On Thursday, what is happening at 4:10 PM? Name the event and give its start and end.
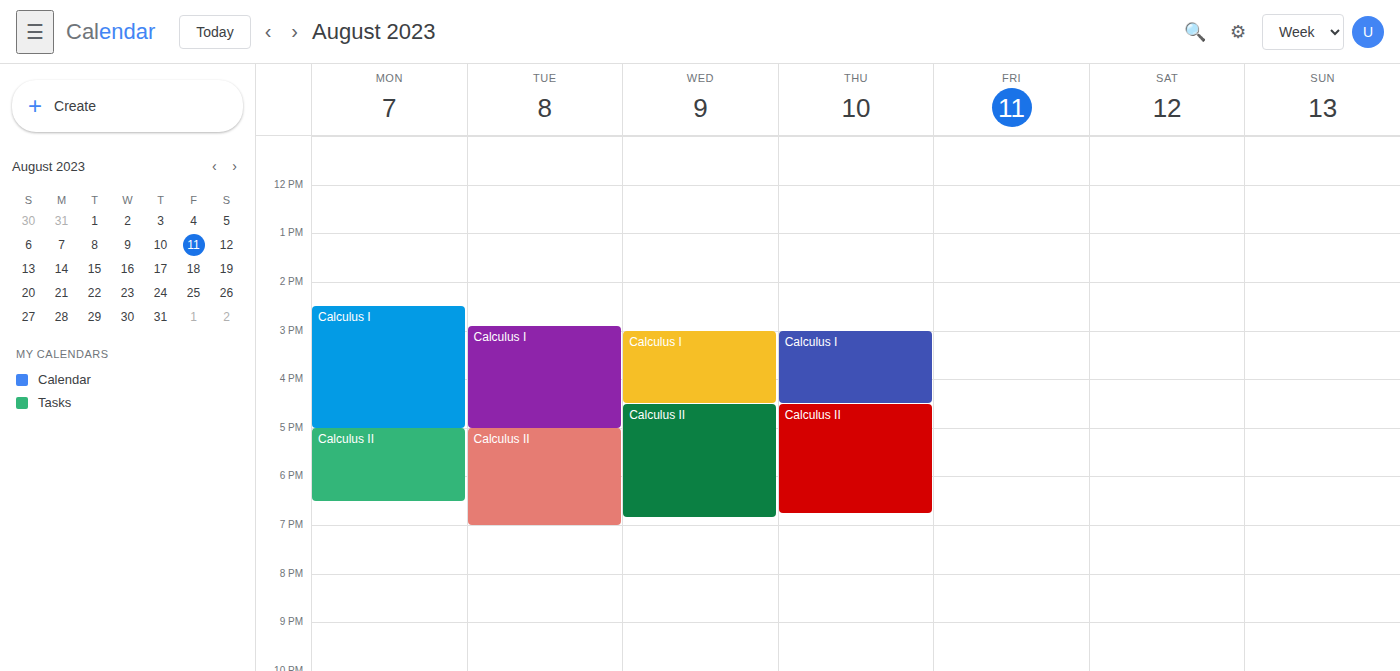
"Calculus I", 3:00 PM to 4:30 PM